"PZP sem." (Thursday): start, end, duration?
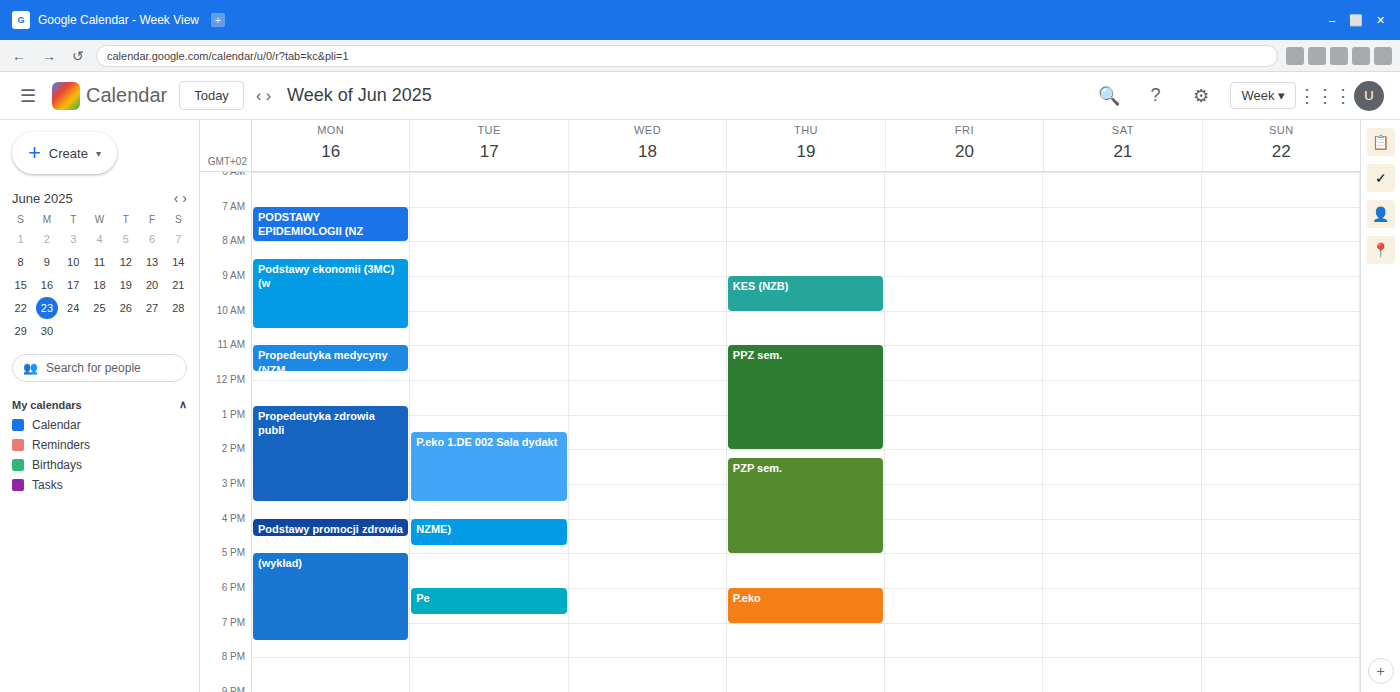
2:15 PM to 5:00 PM, 2 hours 45 minutes